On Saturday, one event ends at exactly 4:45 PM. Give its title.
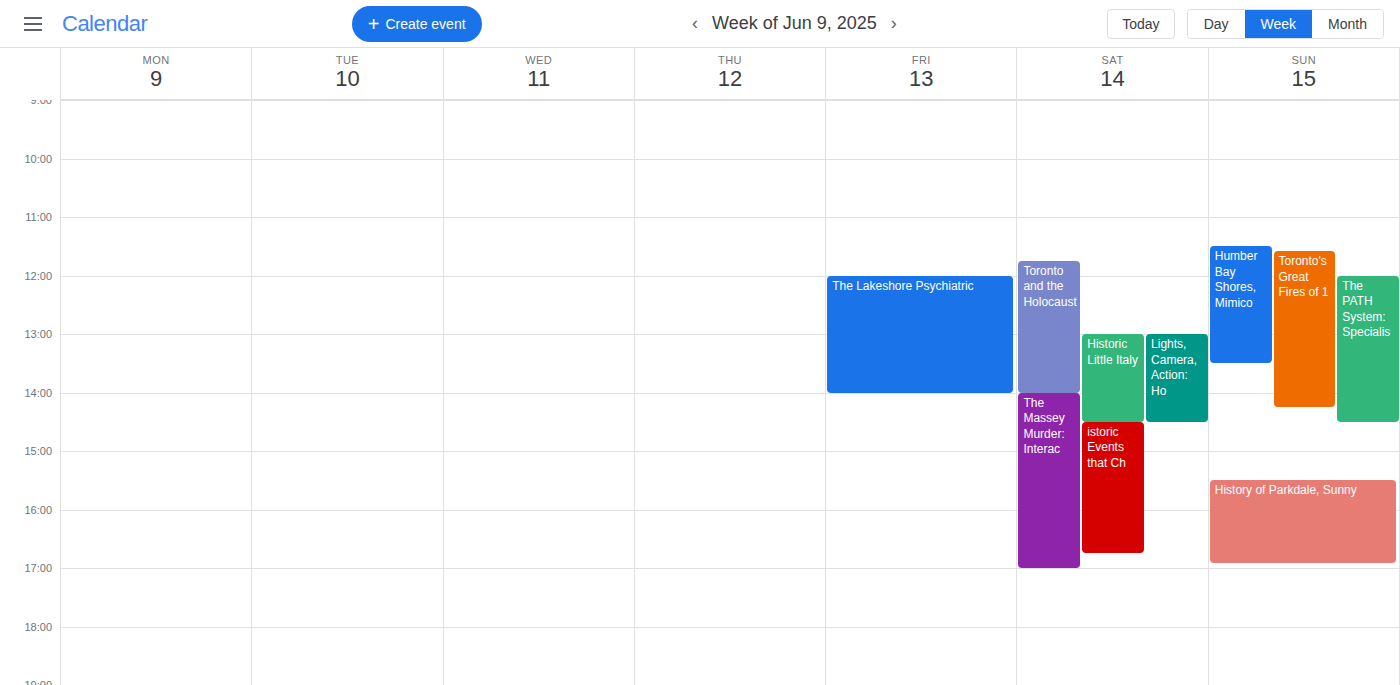
"istoric Events that Ch"